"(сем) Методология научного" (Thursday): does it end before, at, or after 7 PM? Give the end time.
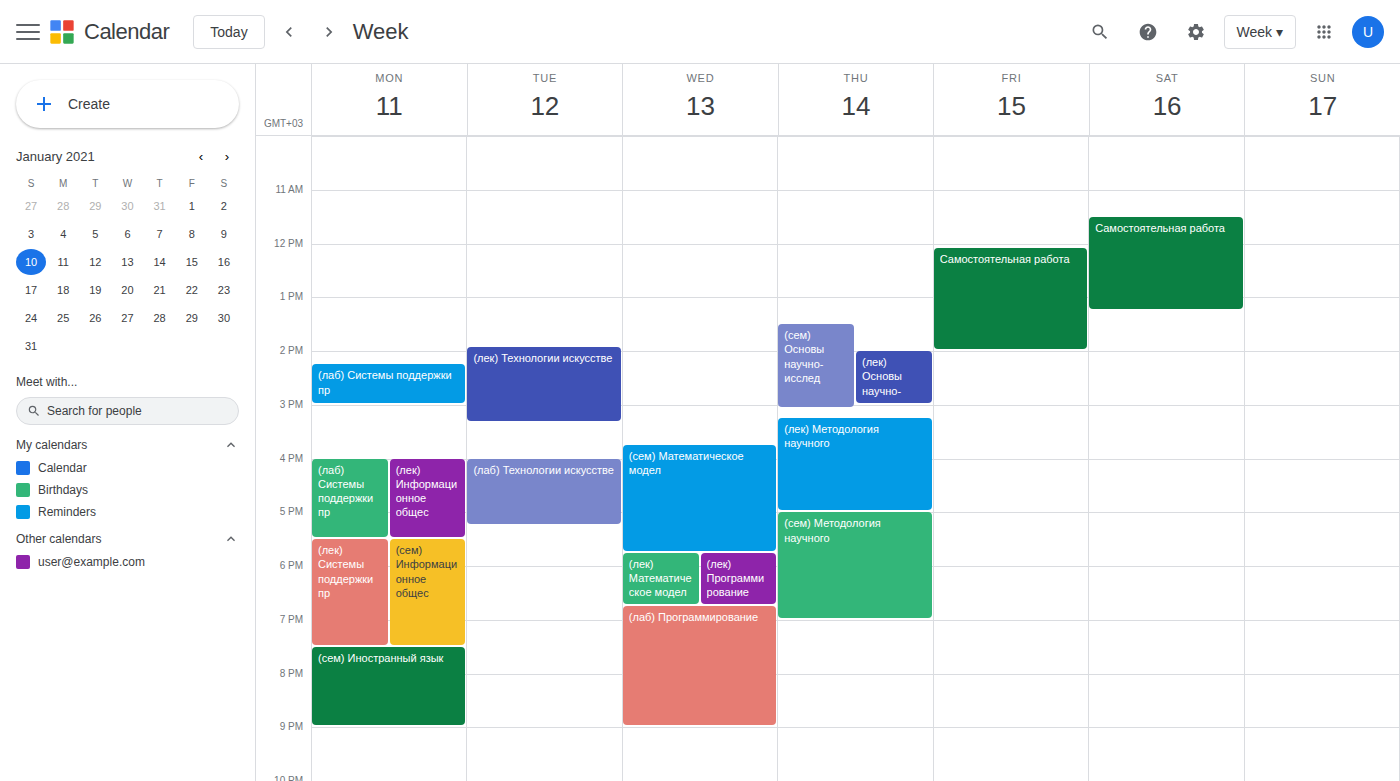
7:00 PM -- exactly at 7 PM, on the 7 PM line.